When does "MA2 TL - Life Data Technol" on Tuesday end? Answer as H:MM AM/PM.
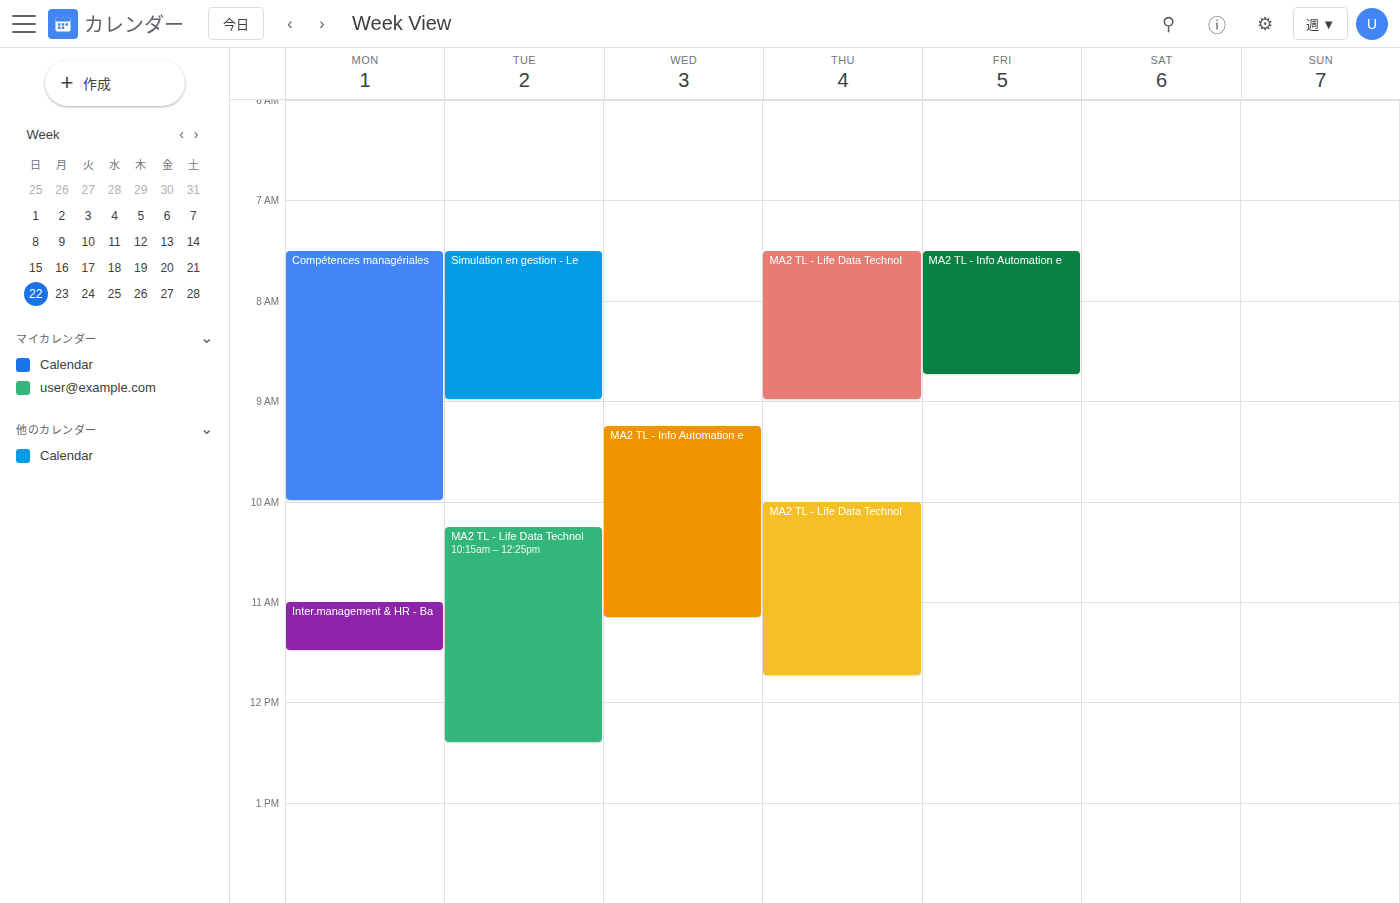
12:25 PM